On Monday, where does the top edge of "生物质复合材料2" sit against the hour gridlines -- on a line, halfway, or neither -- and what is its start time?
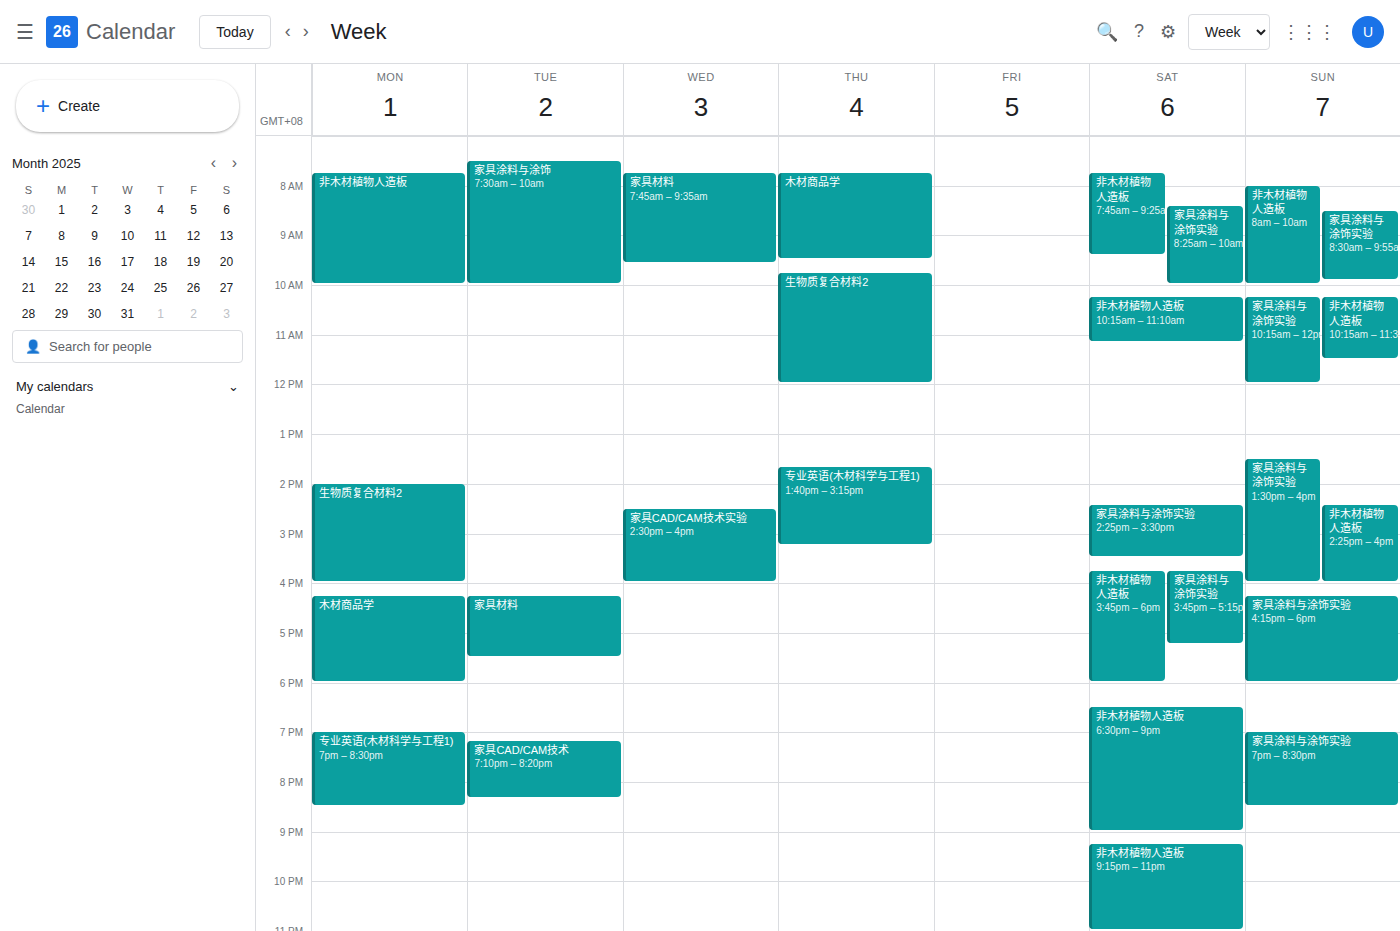
2:00 PM -- exactly on the 2 PM line.